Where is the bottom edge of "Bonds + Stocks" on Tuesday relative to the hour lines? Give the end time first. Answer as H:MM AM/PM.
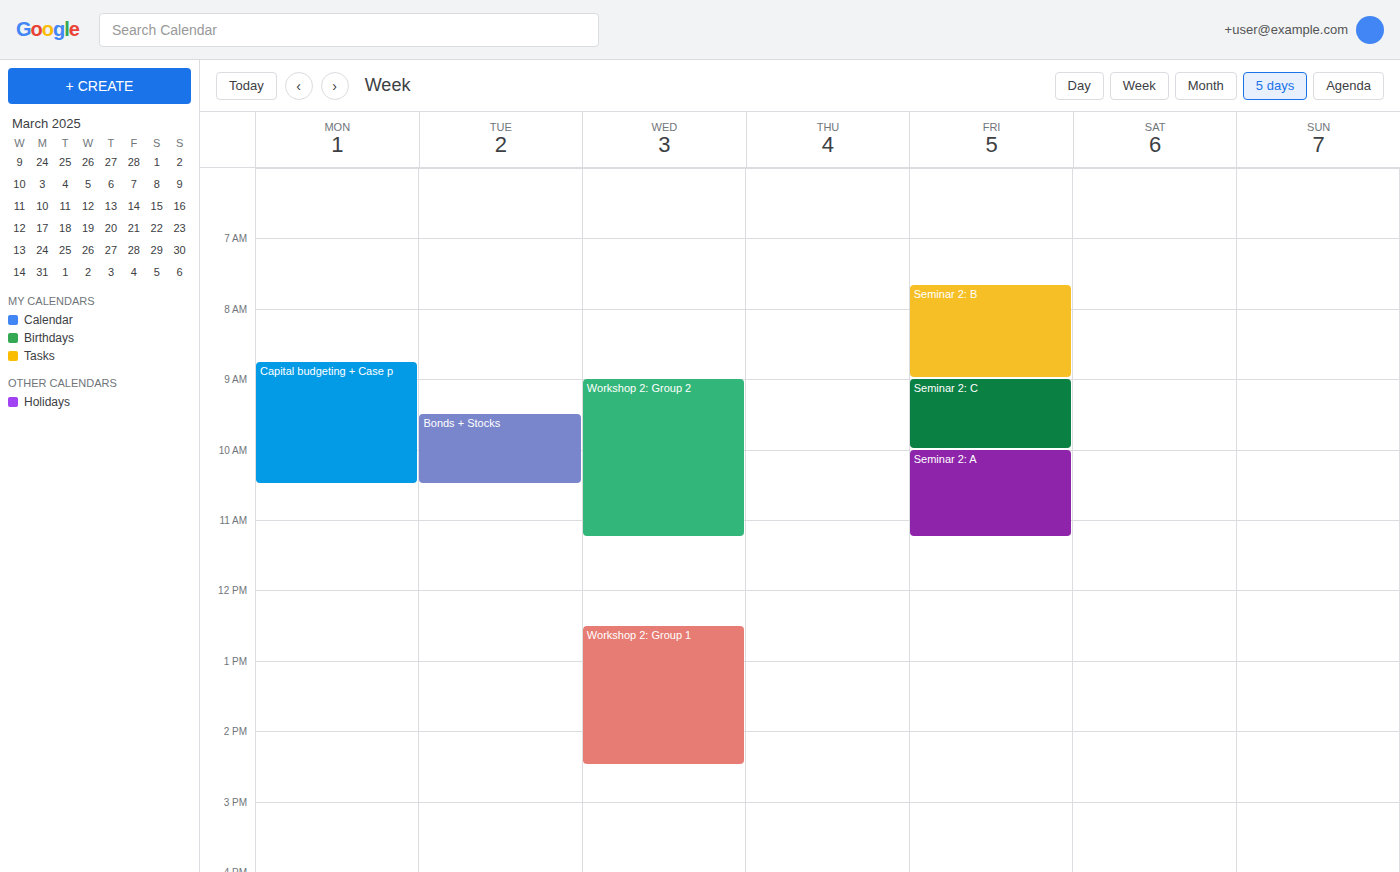
10:30 AM -- halfway between the 10 AM and 11 AM lines.